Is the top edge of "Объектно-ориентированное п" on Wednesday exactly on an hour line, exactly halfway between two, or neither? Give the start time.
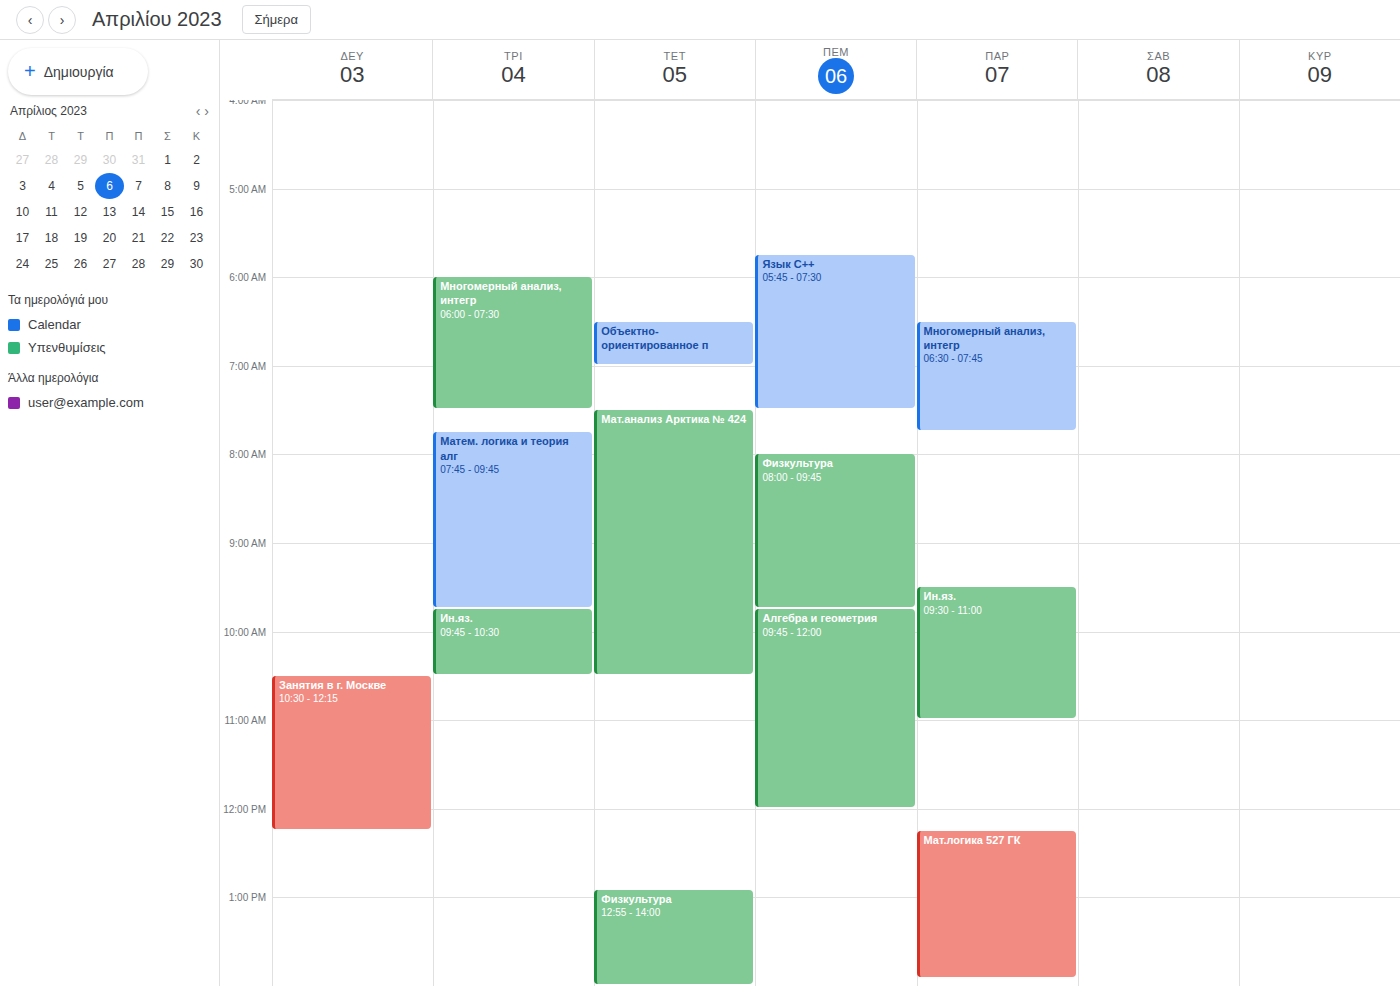
6:30 AM -- halfway between the 6 AM and 7 AM lines.